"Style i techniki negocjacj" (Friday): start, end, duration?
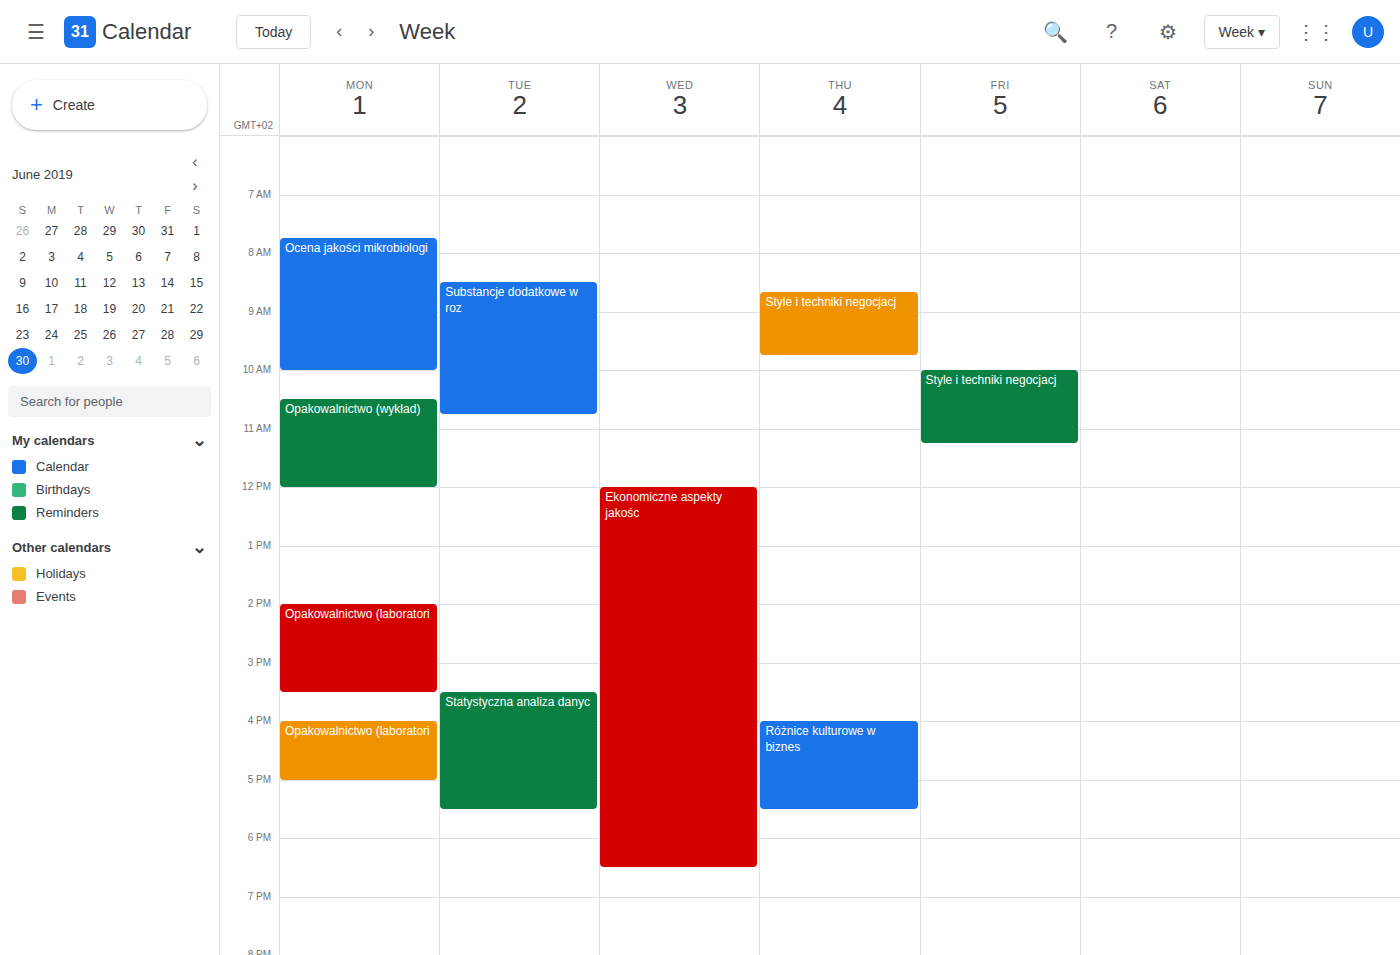
10:00 AM to 11:15 AM, 1 hour 15 minutes